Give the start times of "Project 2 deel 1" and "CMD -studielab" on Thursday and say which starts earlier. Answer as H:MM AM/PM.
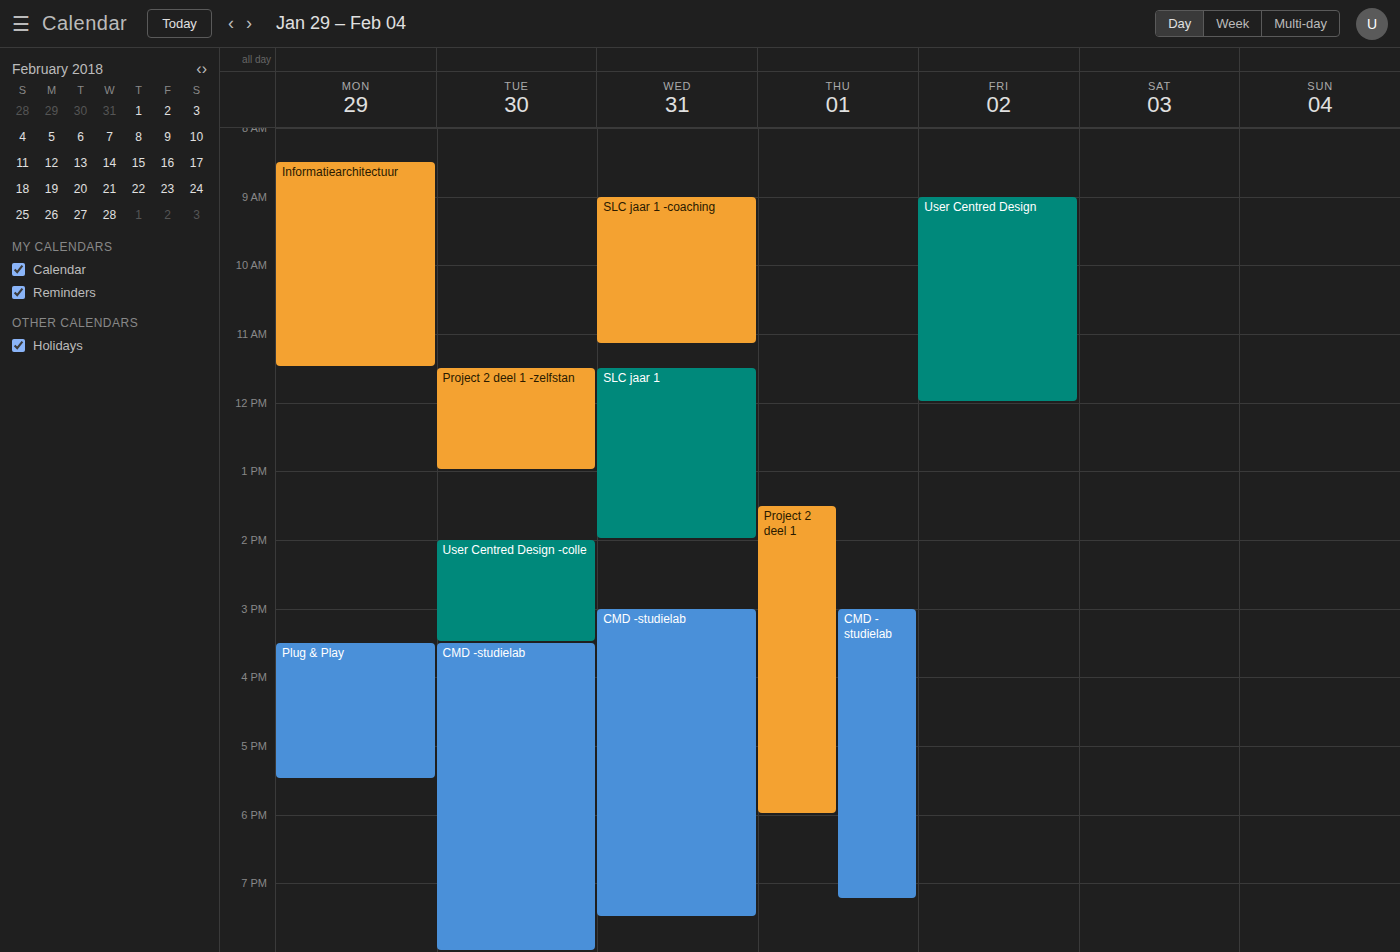
"Project 2 deel 1" 1:30 PM; "CMD -studielab" 3:00 PM.